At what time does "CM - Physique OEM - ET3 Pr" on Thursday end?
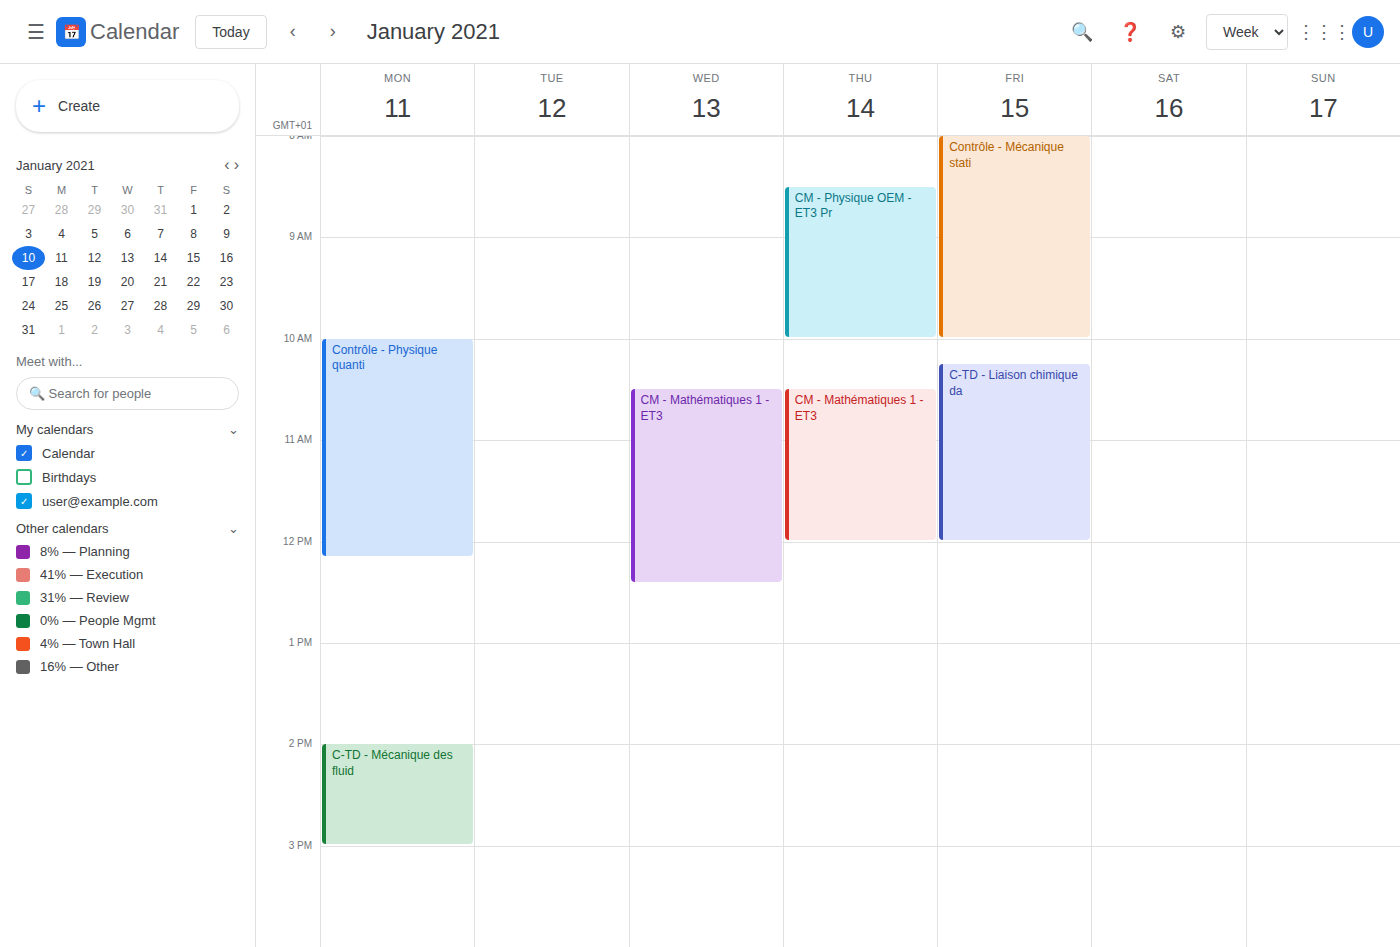
10:00 AM